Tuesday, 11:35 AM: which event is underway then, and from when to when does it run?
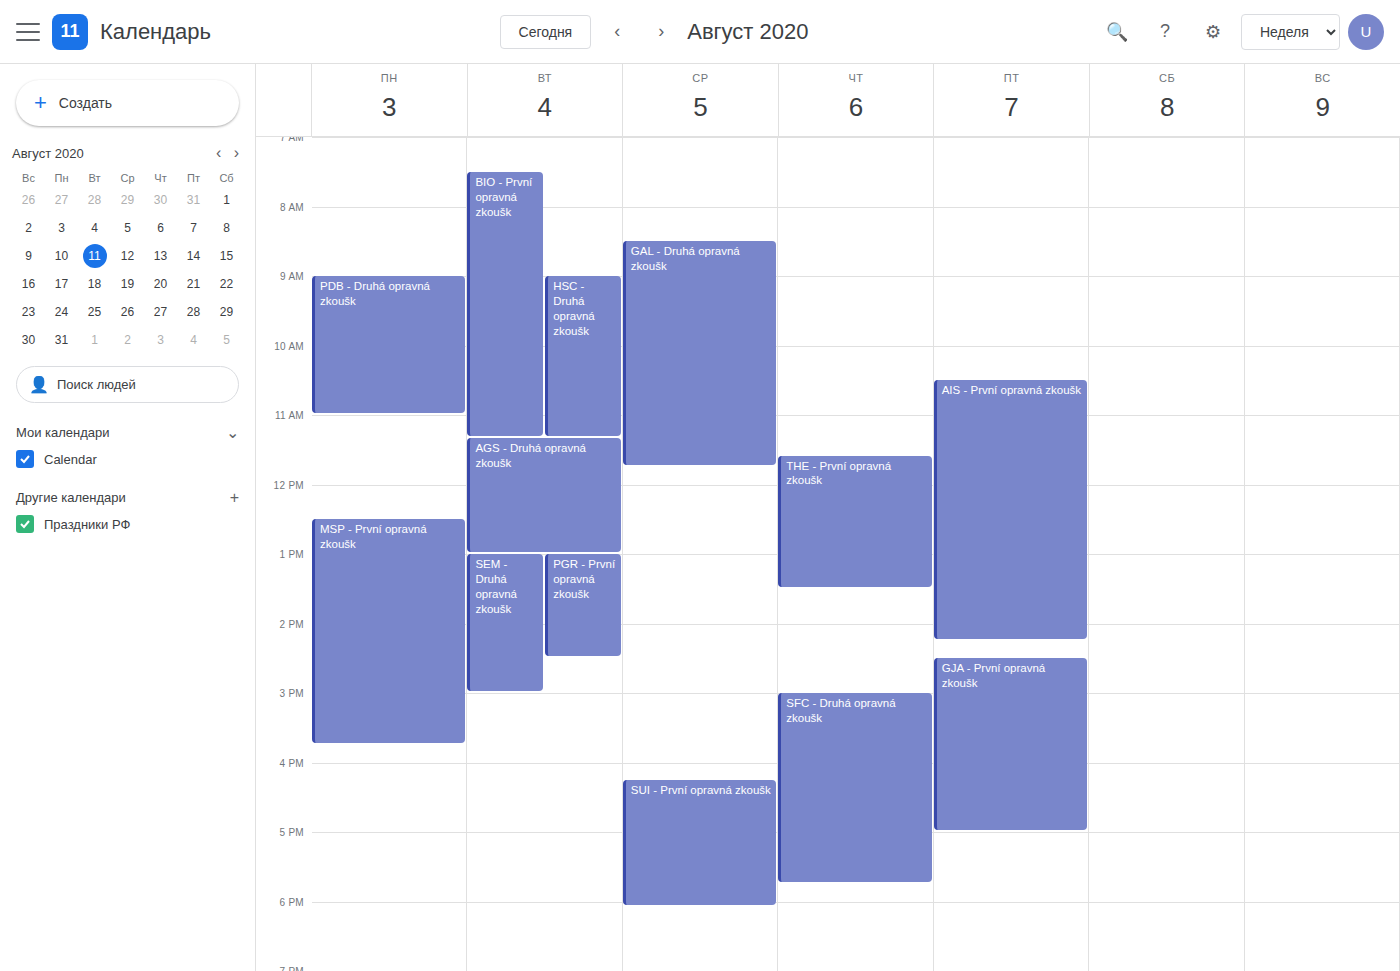
"AGS - Druhá opravná zkoušk", 11:20 AM to 1:00 PM